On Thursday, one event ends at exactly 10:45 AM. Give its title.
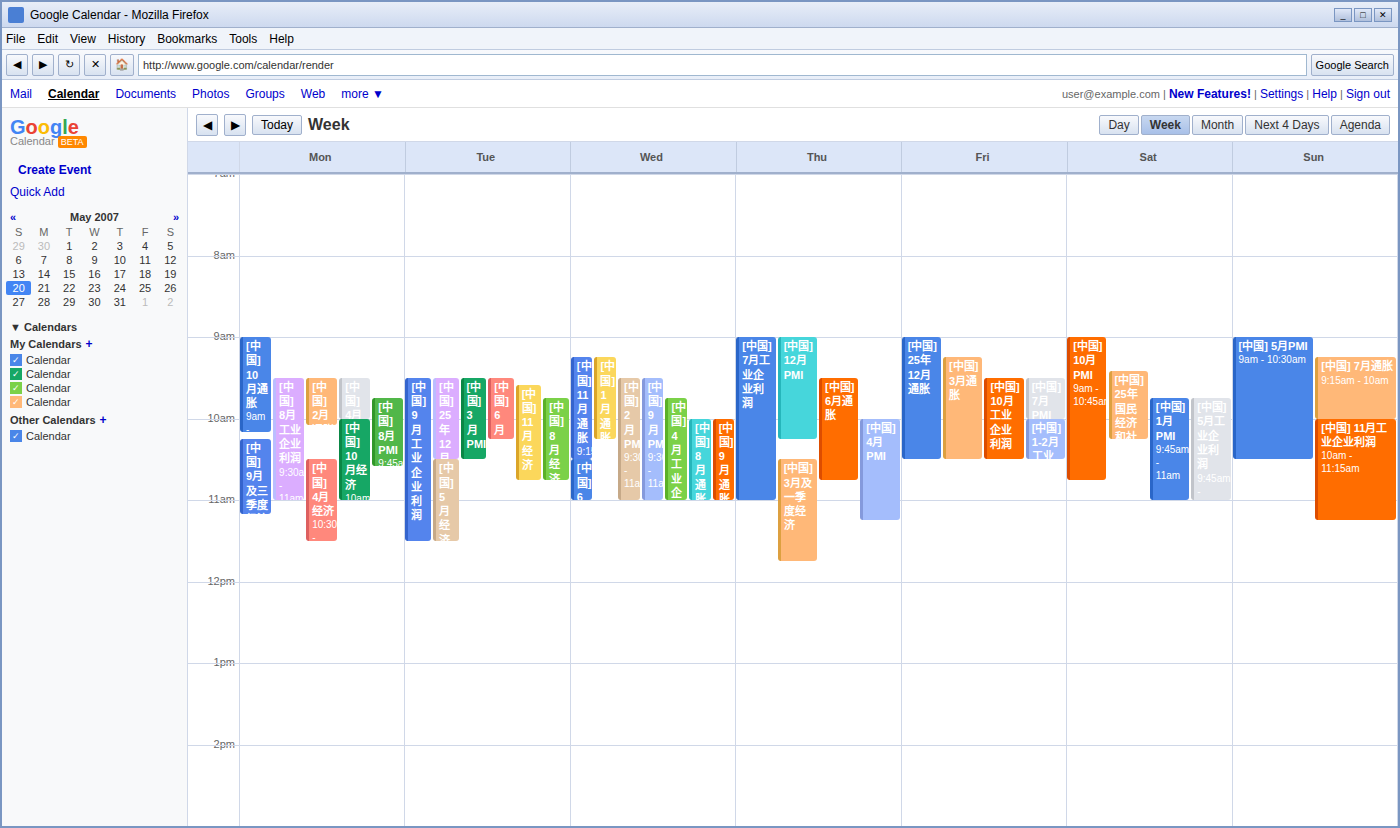
"[中国] 6月通胀"